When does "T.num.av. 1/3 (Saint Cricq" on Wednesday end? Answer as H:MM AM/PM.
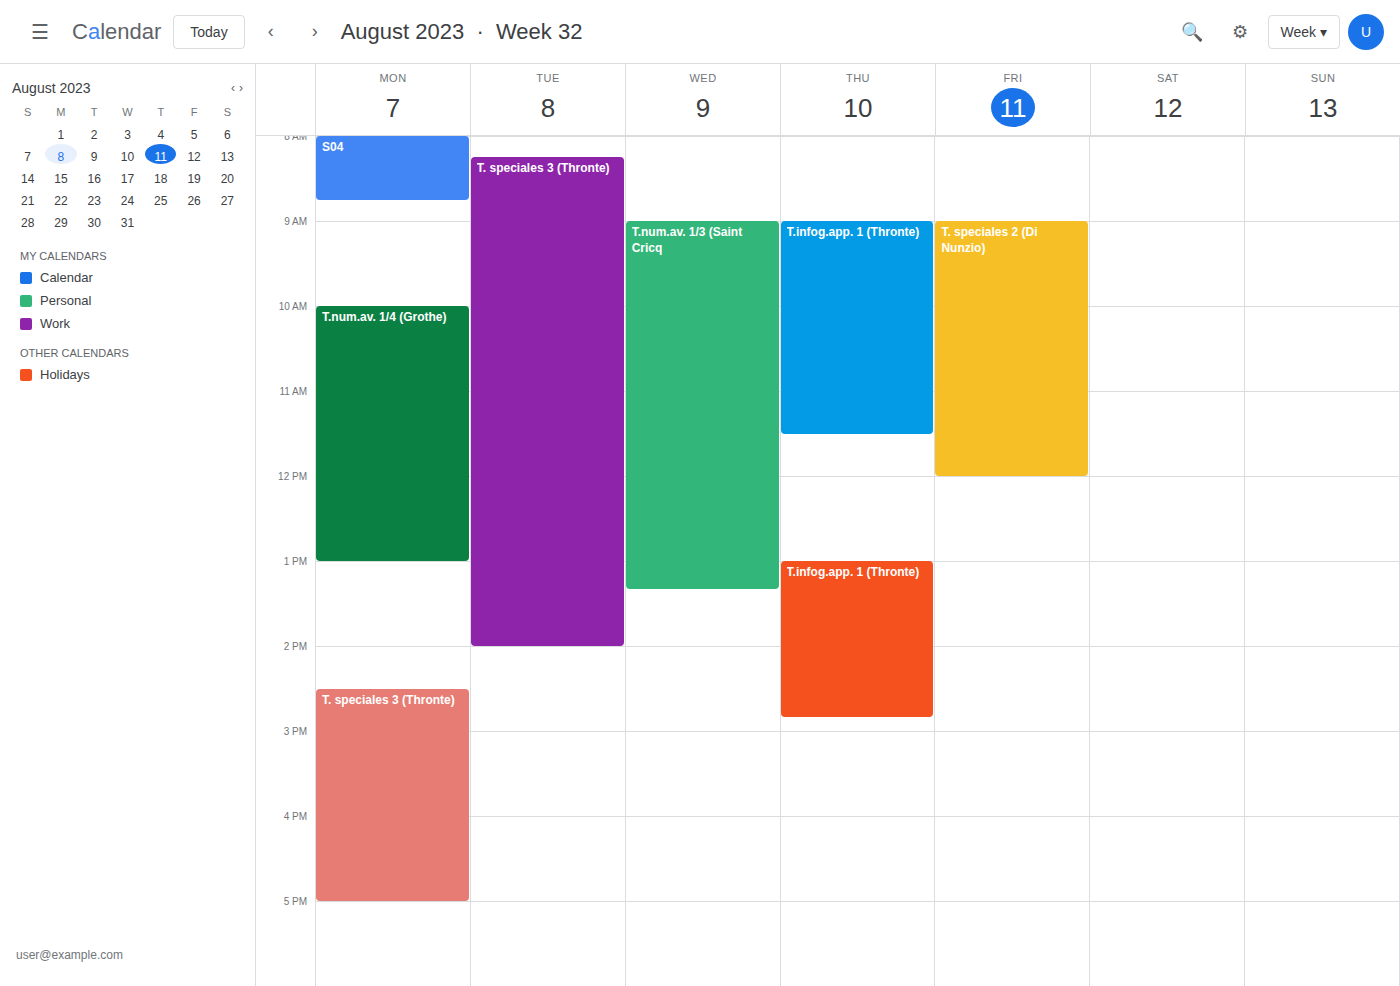
1:20 PM